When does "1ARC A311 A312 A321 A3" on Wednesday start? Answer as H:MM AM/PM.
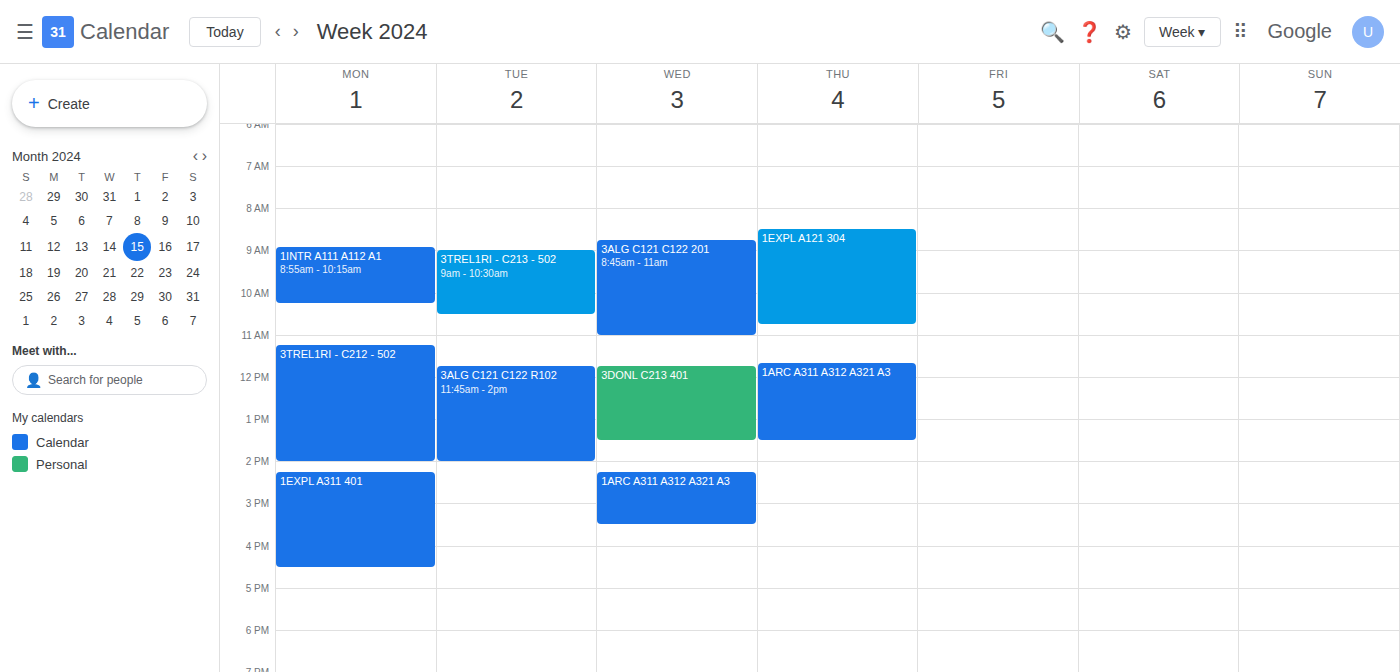
2:15 PM